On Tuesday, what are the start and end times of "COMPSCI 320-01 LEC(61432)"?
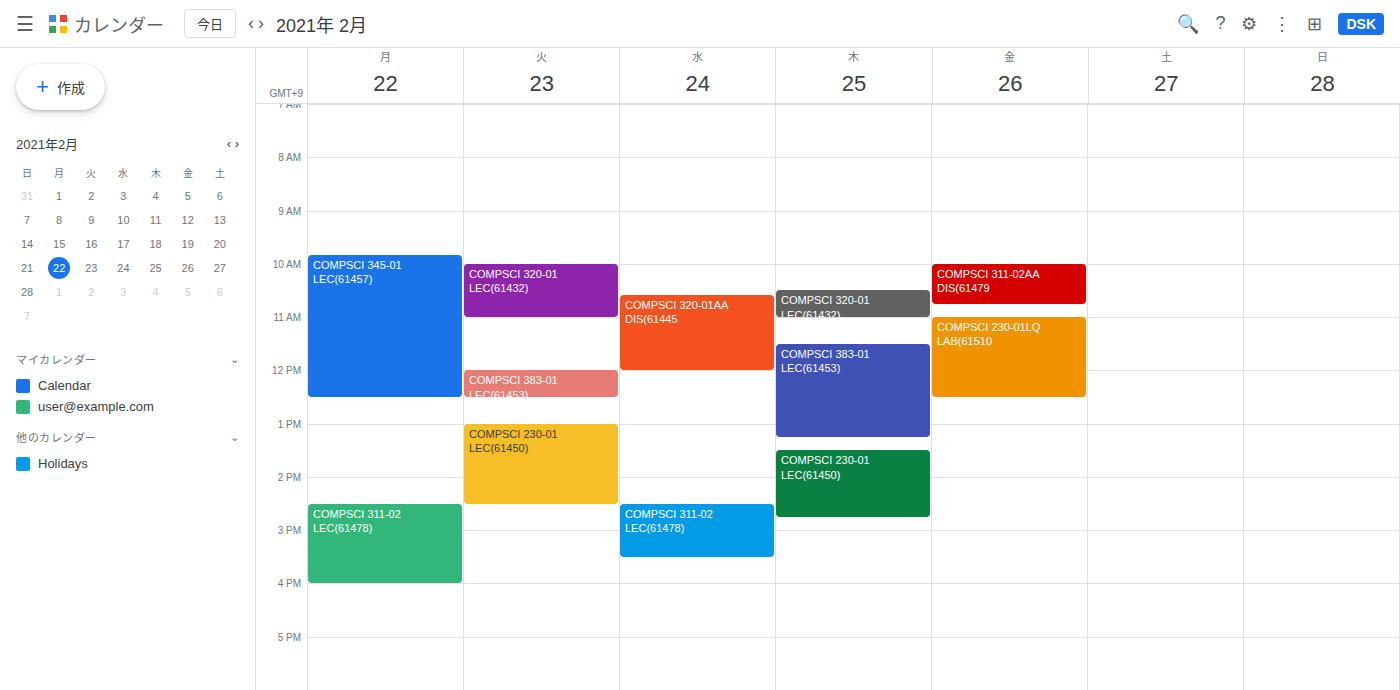
10:00 AM to 11:00 AM